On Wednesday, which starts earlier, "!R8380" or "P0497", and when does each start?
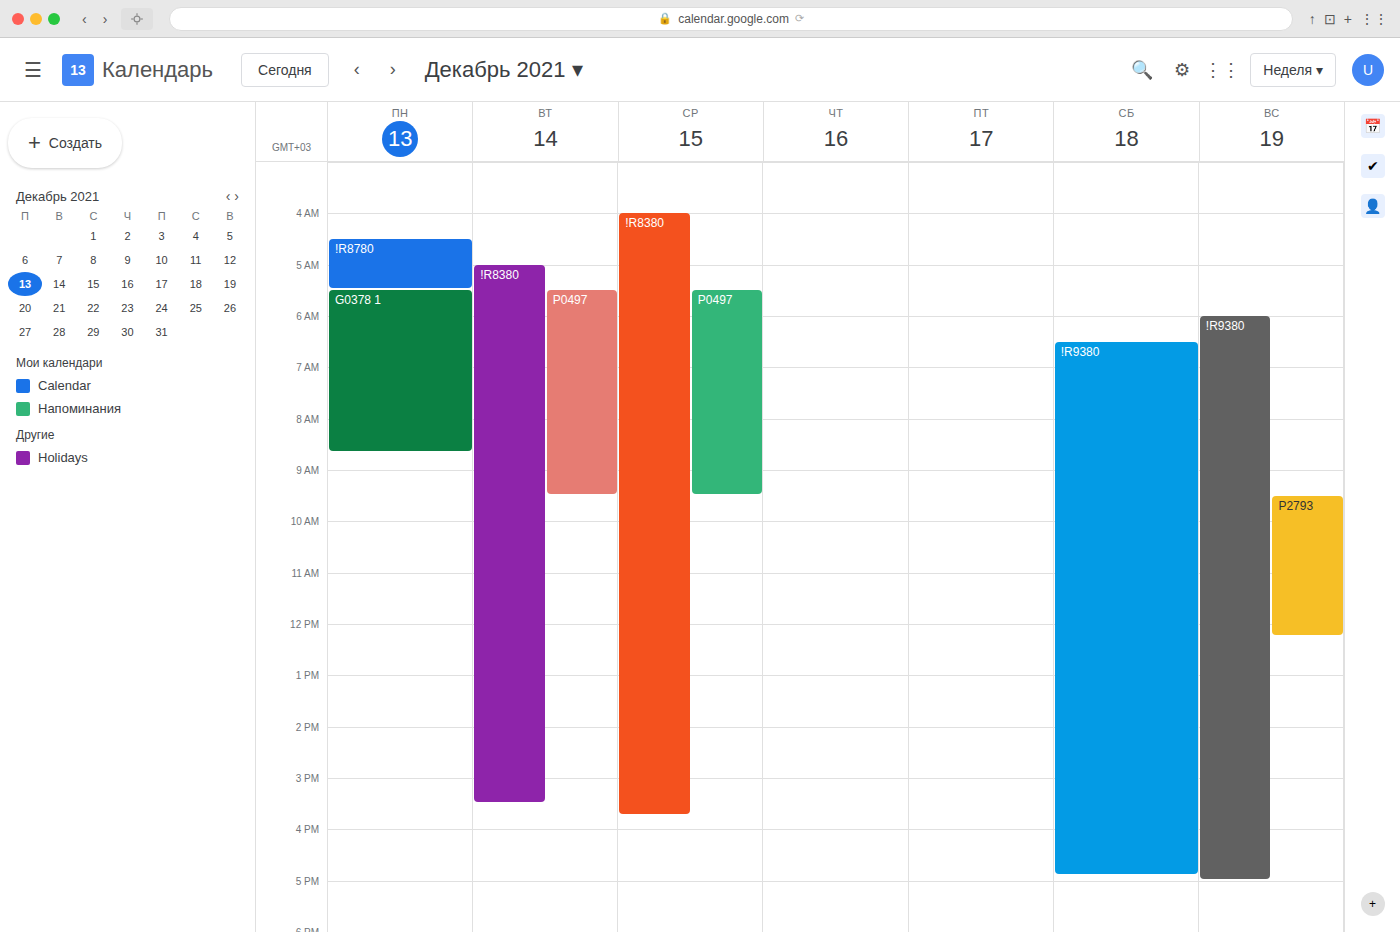
"!R8380" 04:00; "P0497" 05:30.